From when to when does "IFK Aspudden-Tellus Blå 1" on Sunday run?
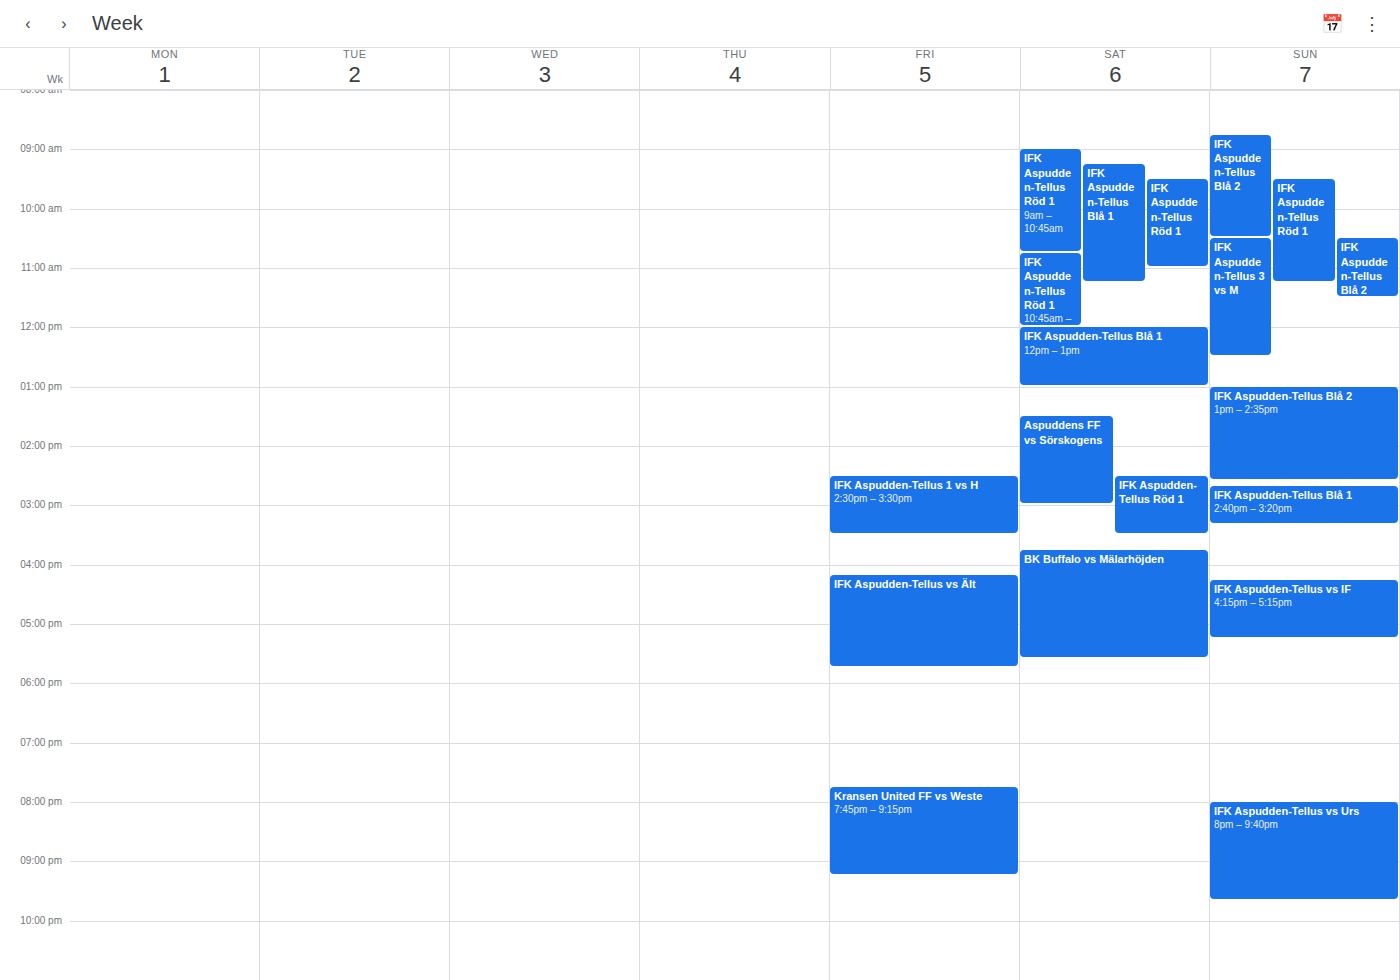
2:40 PM to 3:20 PM